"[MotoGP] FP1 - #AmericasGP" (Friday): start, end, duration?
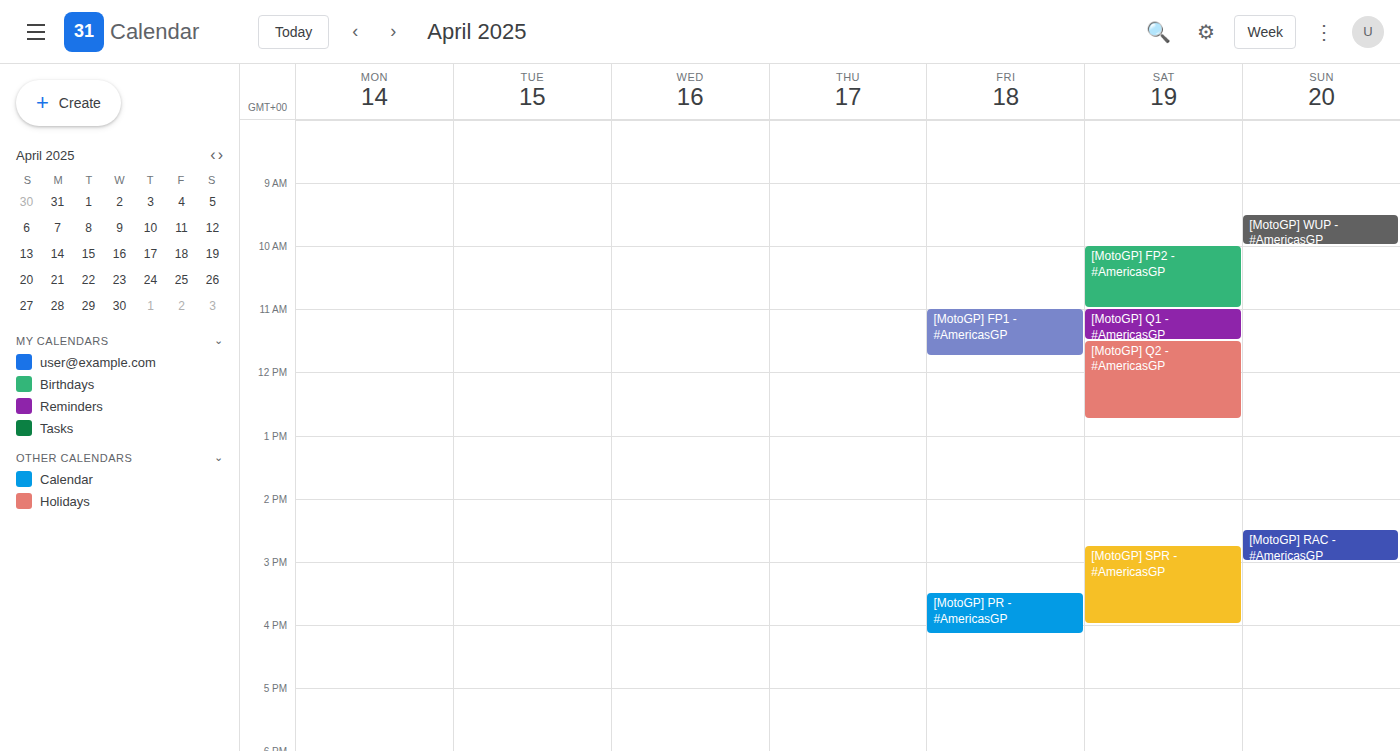
11:00 AM to 11:45 AM, 45 minutes